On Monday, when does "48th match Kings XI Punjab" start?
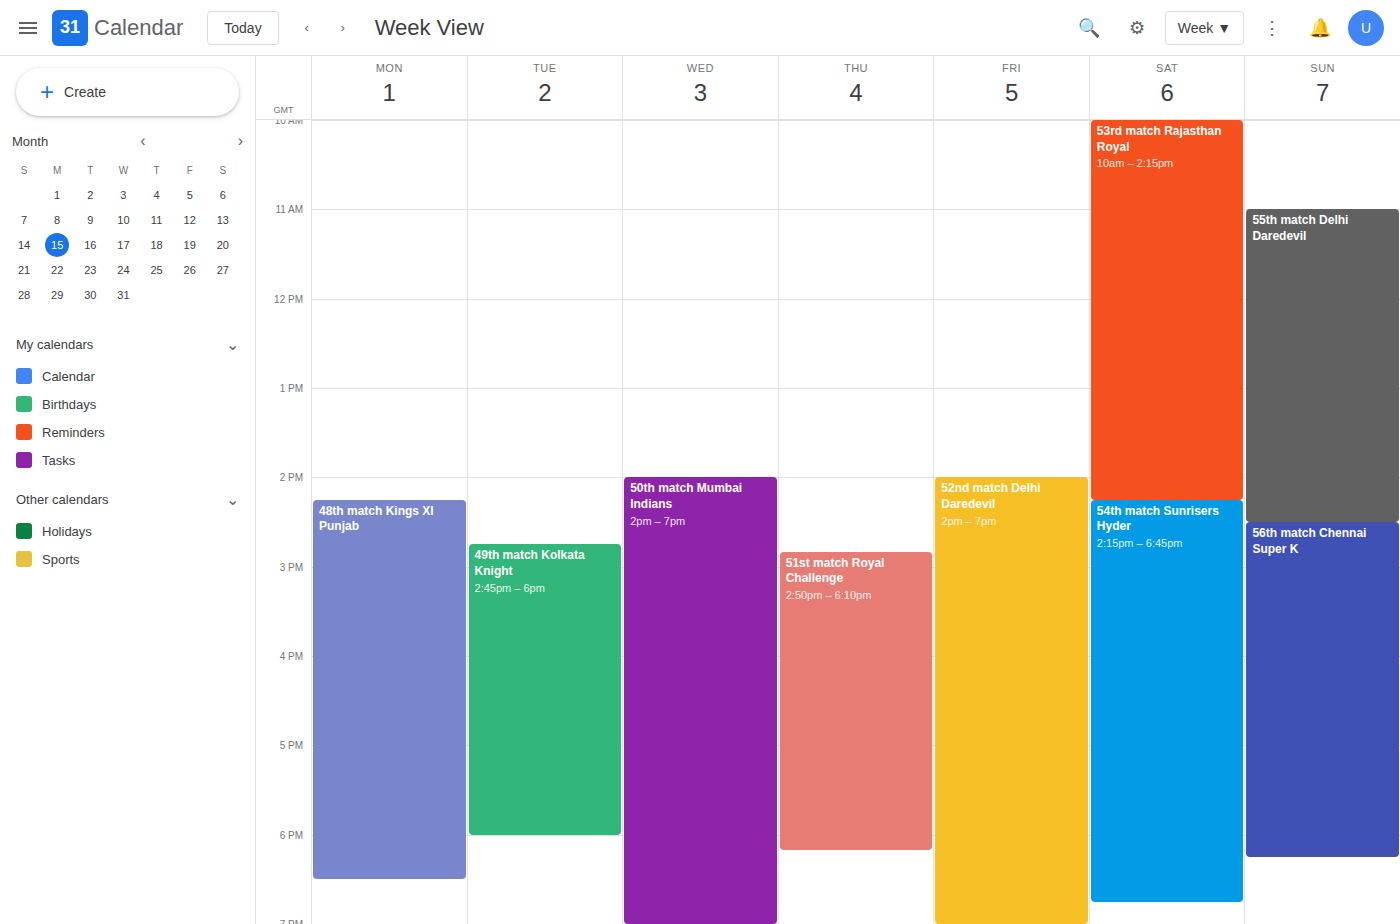
2:15 PM